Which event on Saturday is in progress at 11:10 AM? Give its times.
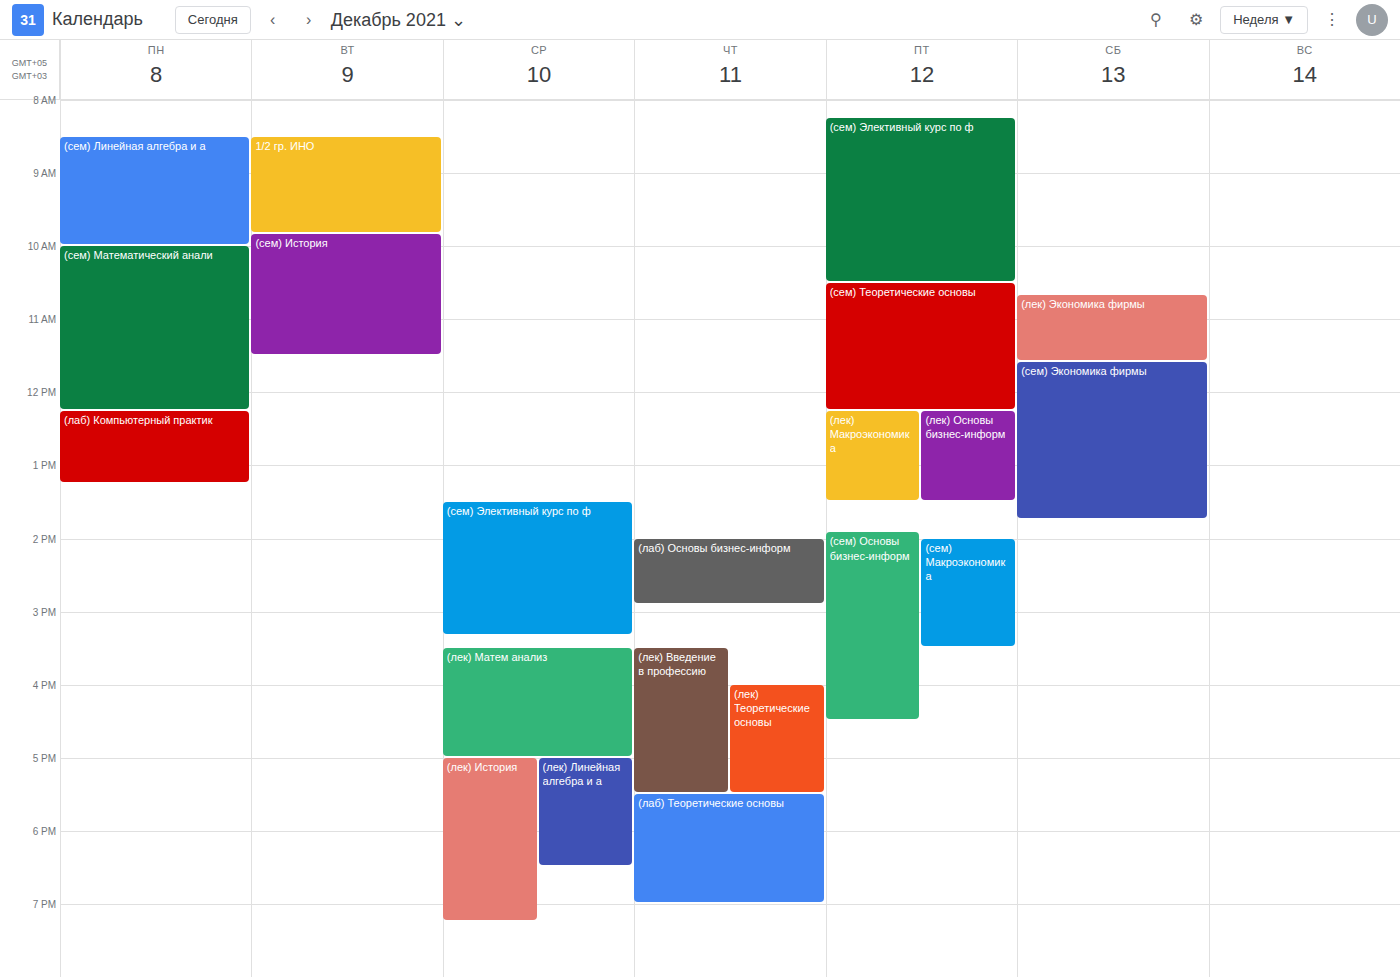
"(лек) Экономика фирмы", 10:40 AM to 11:35 AM